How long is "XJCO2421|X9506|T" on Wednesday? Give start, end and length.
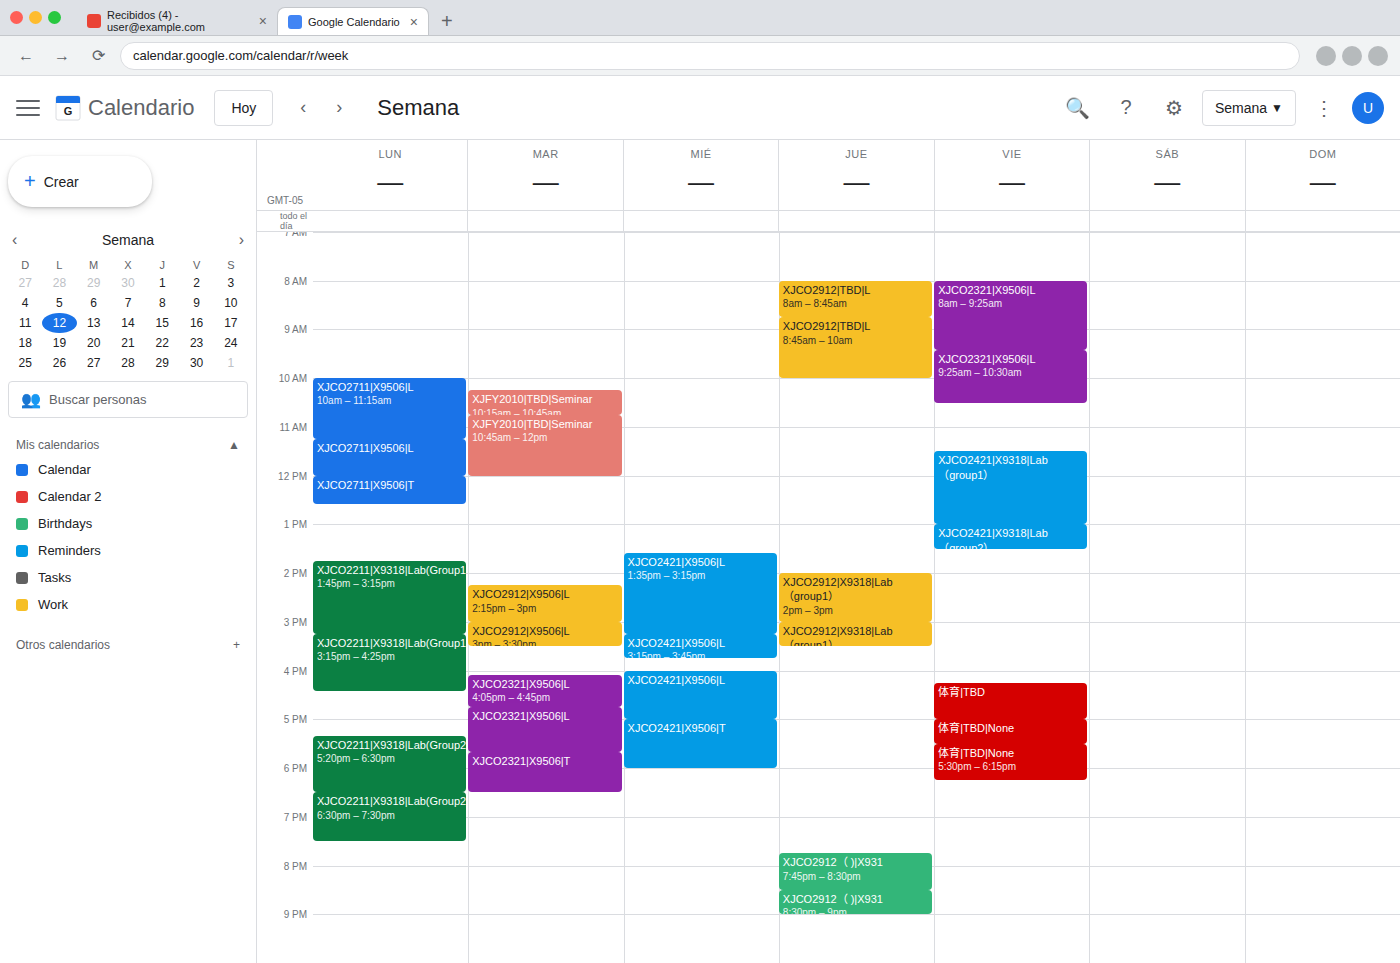
5:00 PM to 6:00 PM, 1 hour